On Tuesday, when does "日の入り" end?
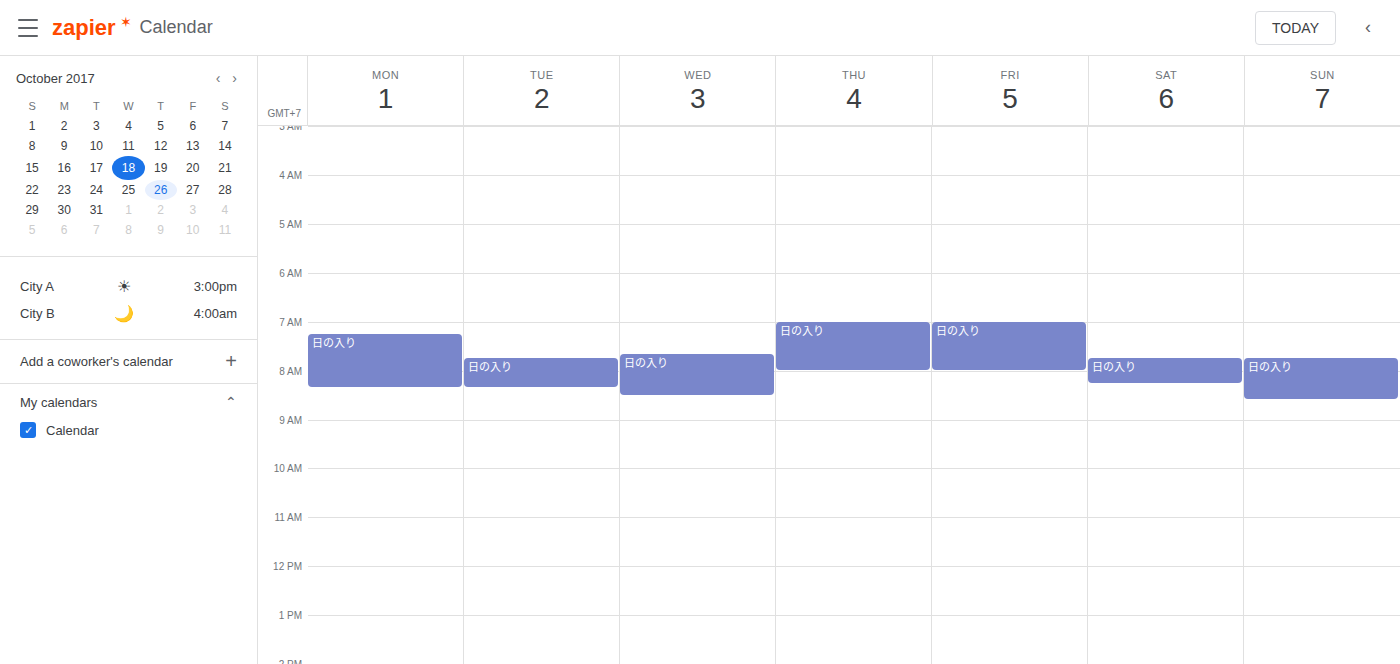
8:20 AM